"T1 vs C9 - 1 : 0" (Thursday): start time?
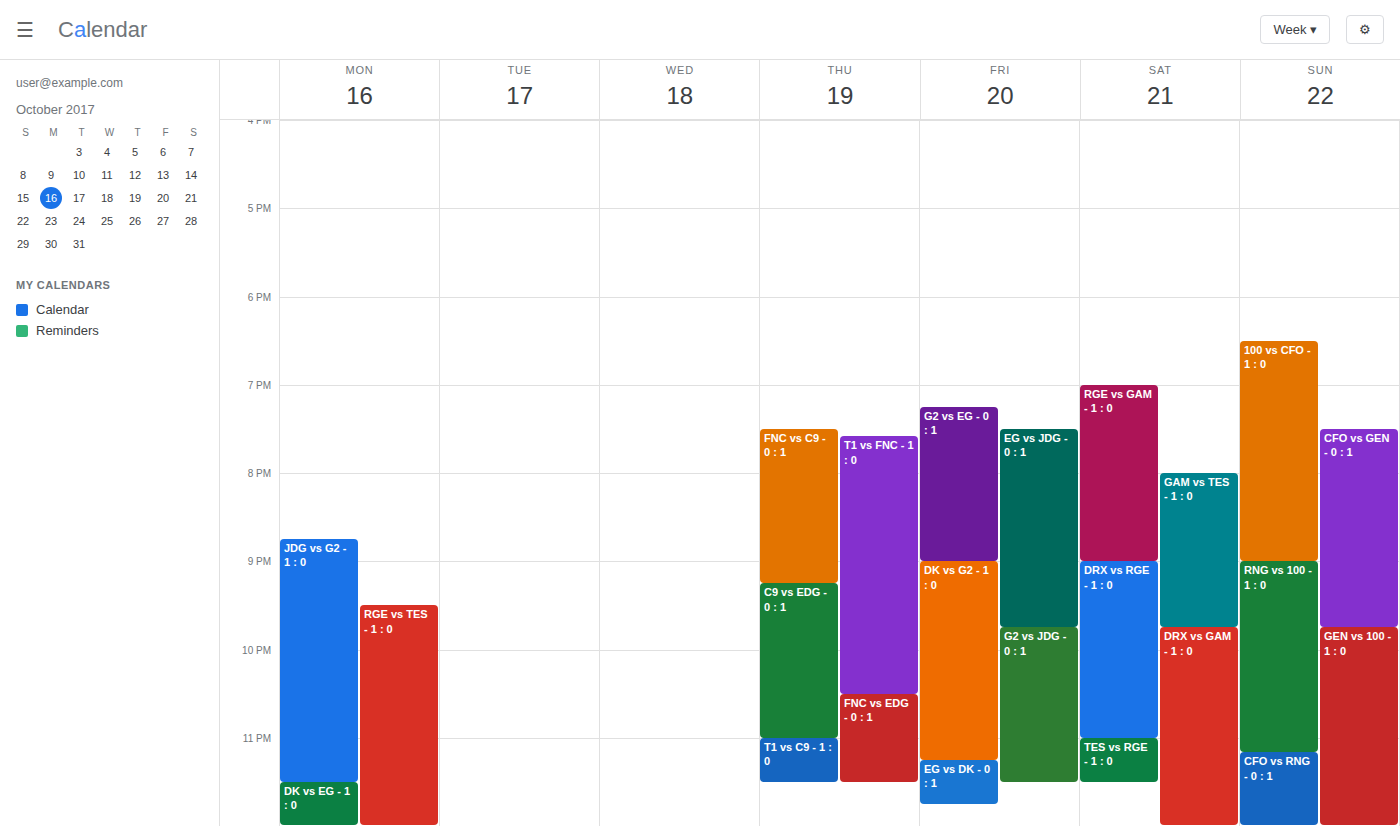
11:00 PM